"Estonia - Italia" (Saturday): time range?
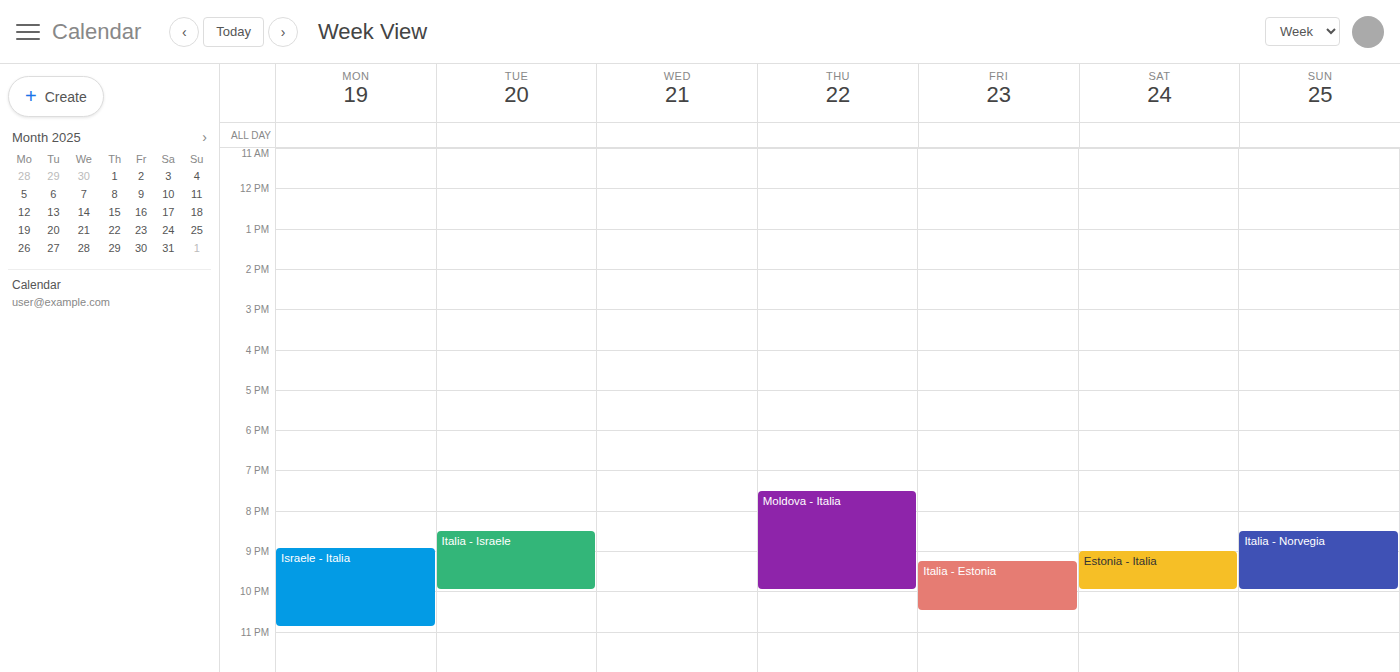
9:00 PM to 10:00 PM